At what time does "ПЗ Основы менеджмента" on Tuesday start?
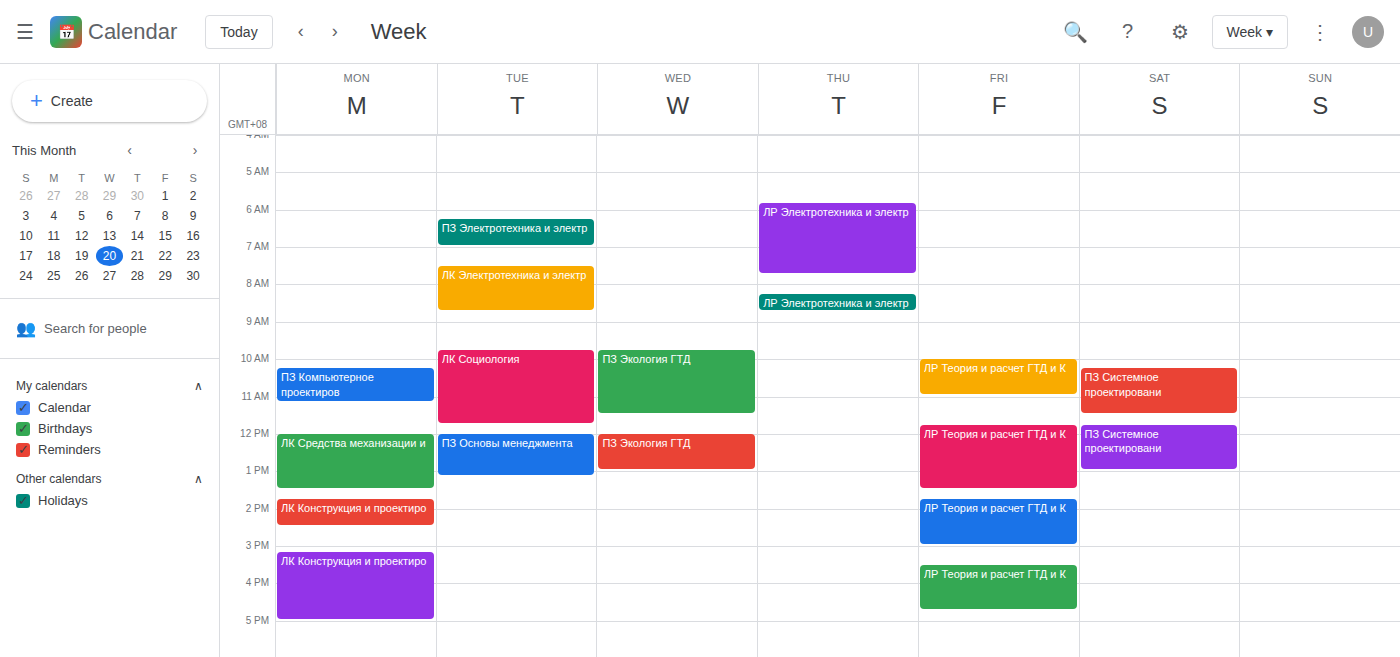
12:00 PM